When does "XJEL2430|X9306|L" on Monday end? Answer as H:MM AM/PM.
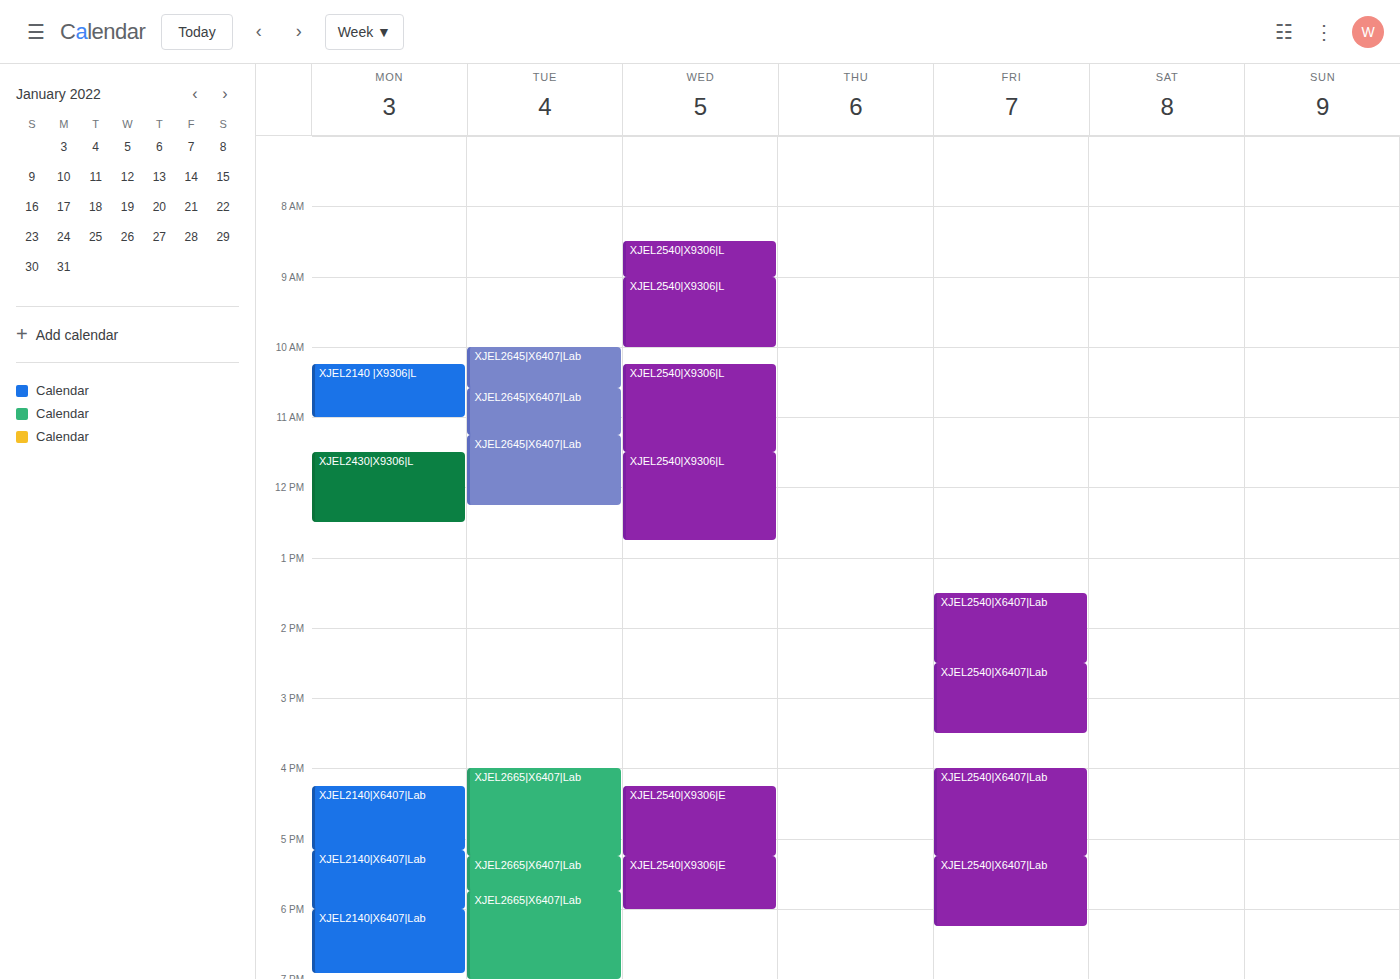
12:30 PM